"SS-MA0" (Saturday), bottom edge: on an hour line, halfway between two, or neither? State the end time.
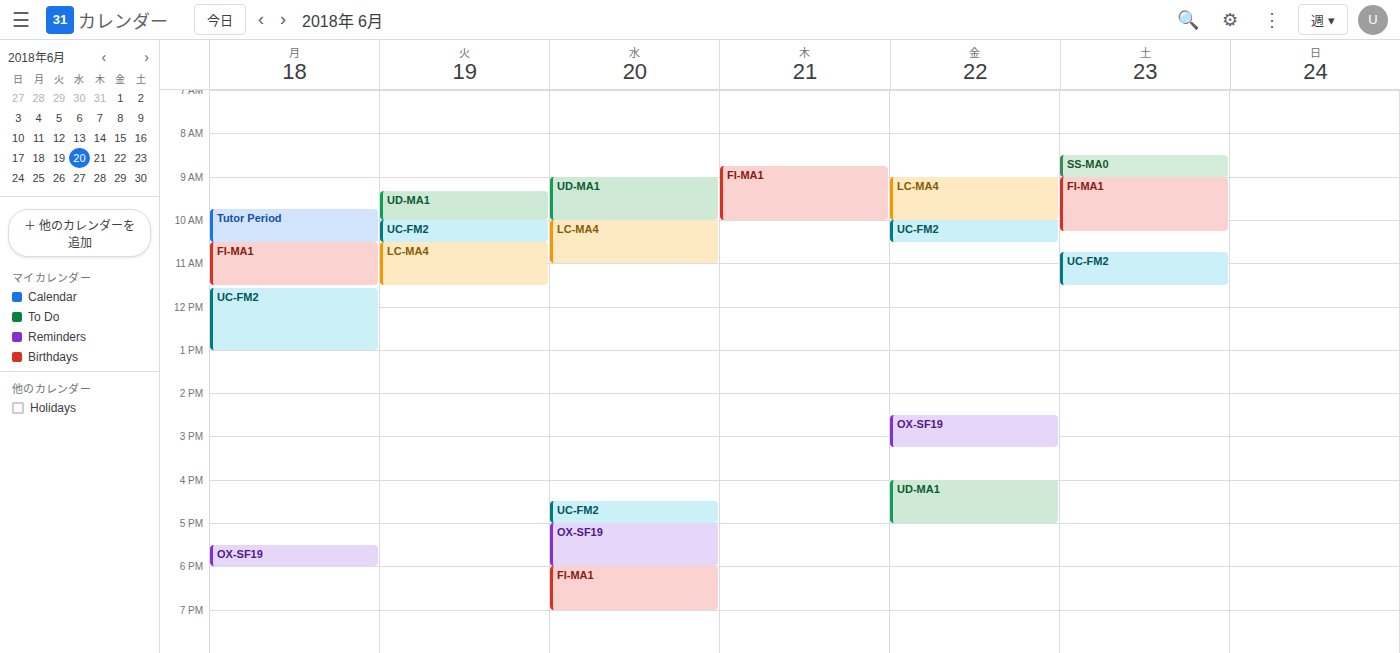
9:00 AM -- exactly on the 9 AM line.